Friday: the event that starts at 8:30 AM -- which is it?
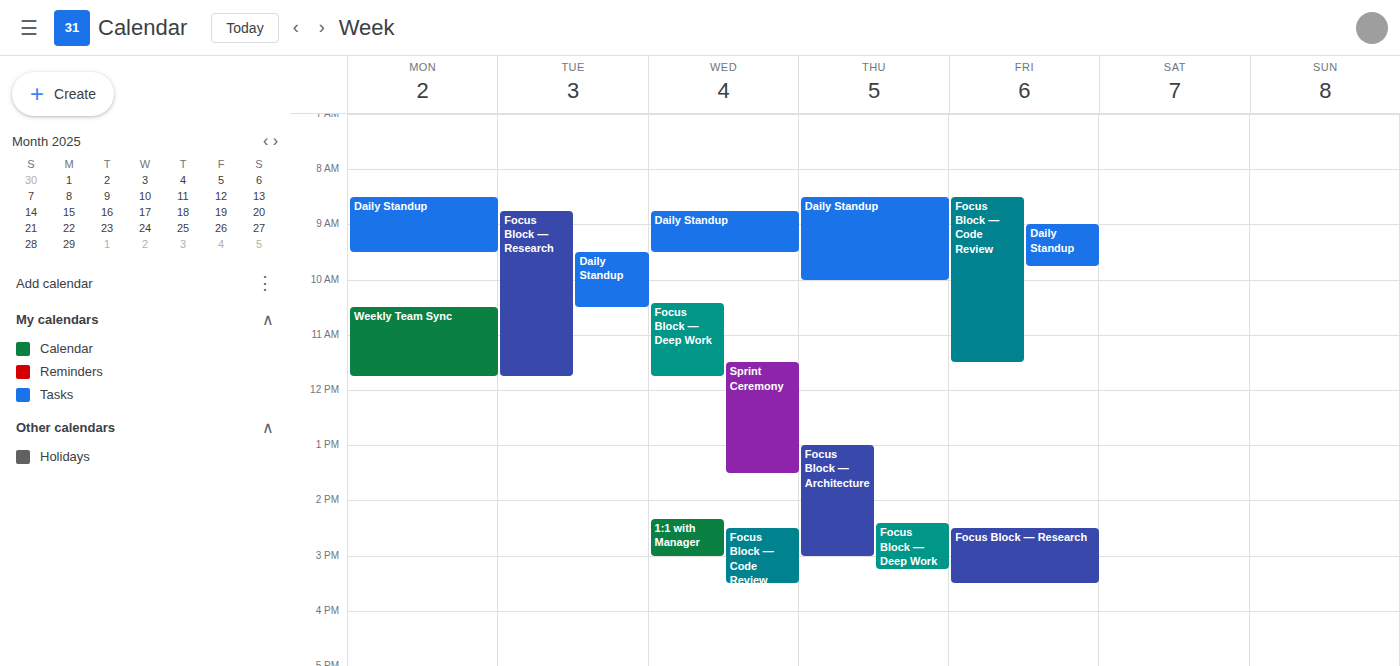
"Focus Block — Code Review"